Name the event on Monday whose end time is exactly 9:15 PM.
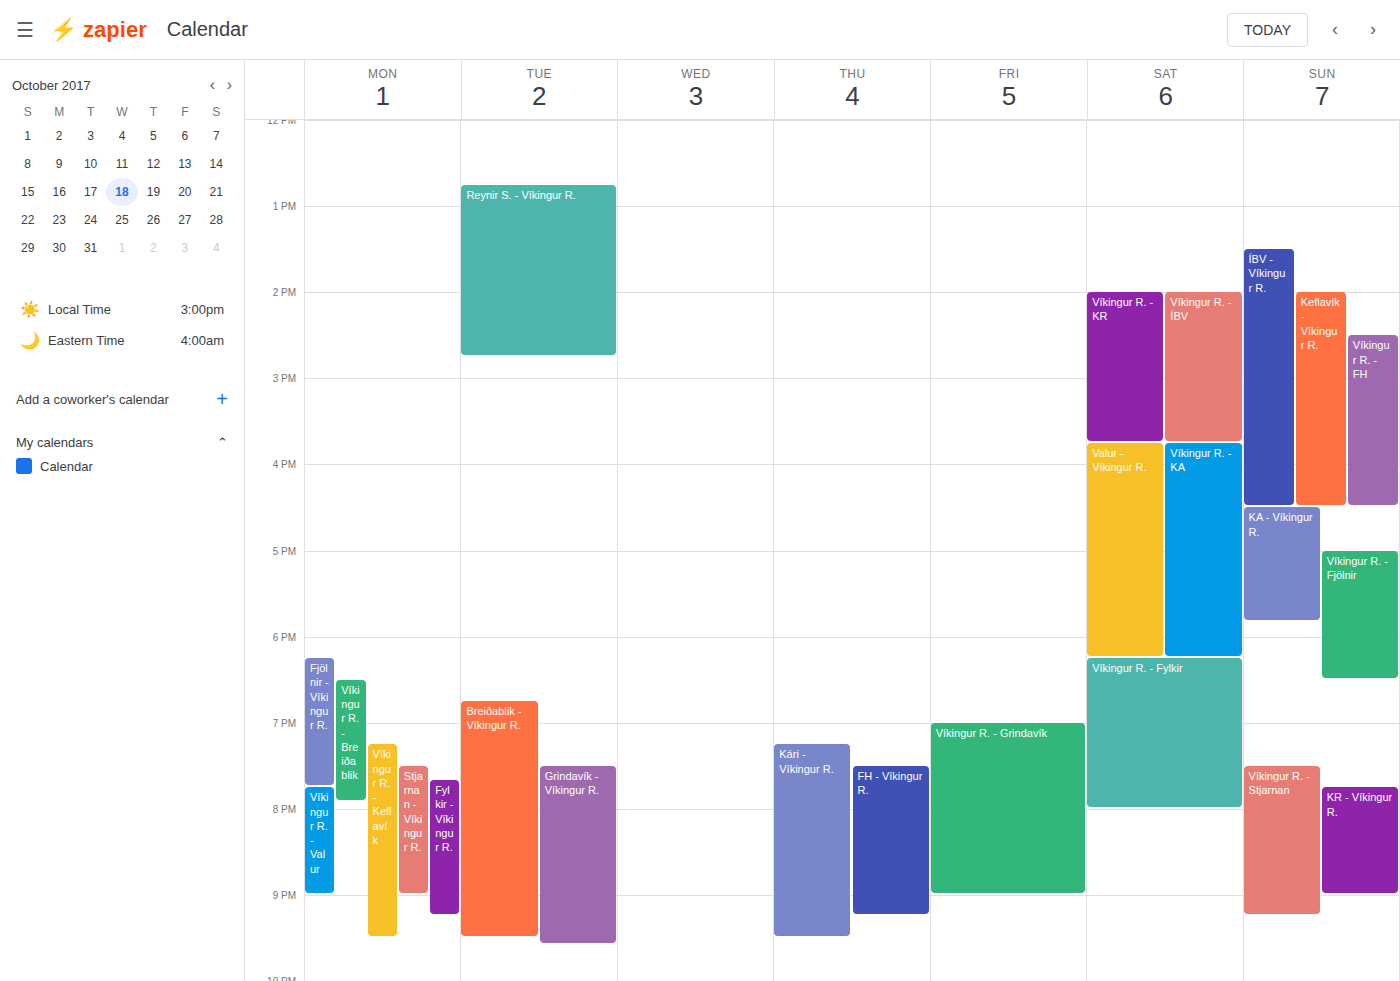
"Fylkir - Víkingur R."